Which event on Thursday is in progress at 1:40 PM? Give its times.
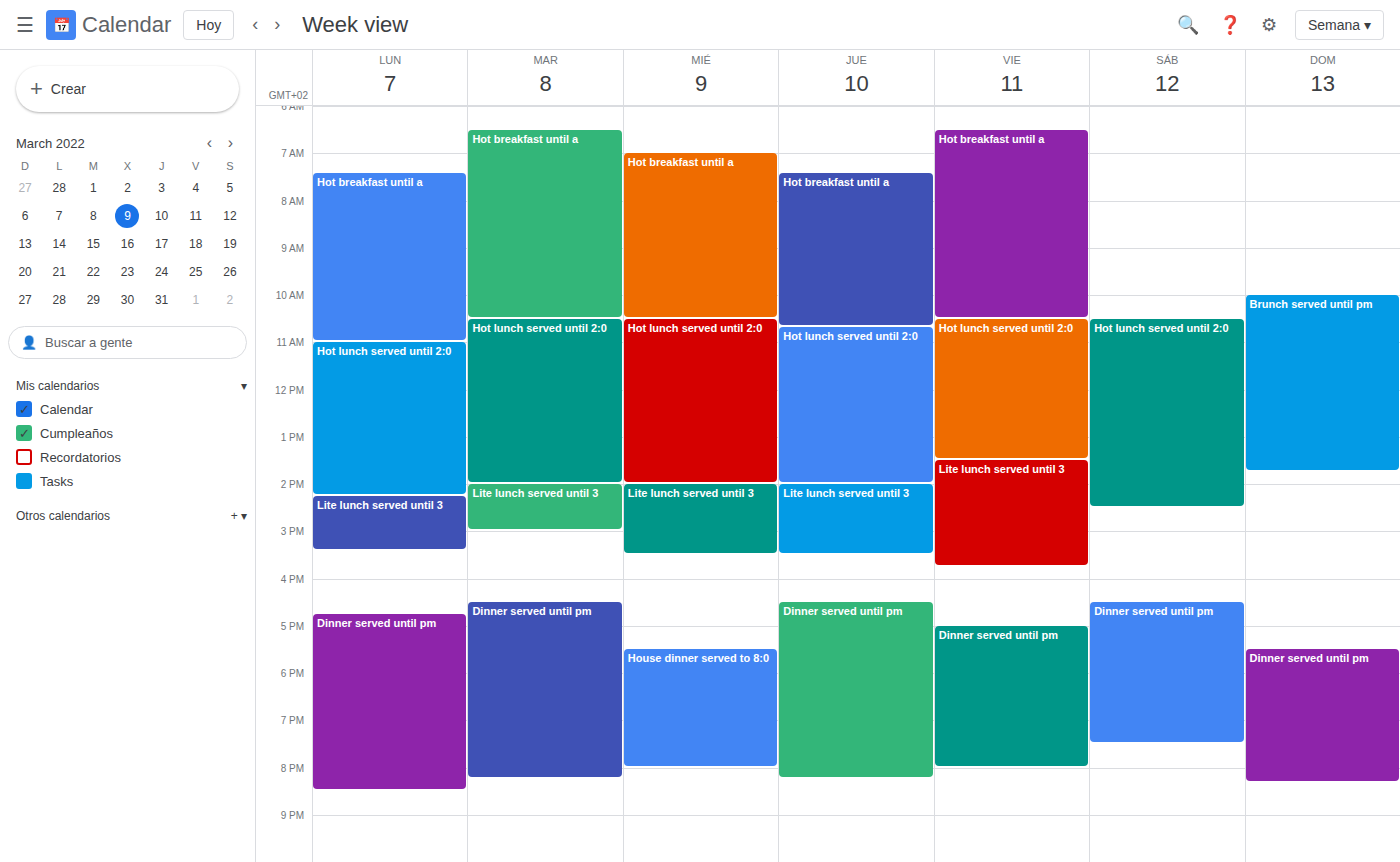
"Hot lunch served until 2:0", 10:40 AM to 2:00 PM